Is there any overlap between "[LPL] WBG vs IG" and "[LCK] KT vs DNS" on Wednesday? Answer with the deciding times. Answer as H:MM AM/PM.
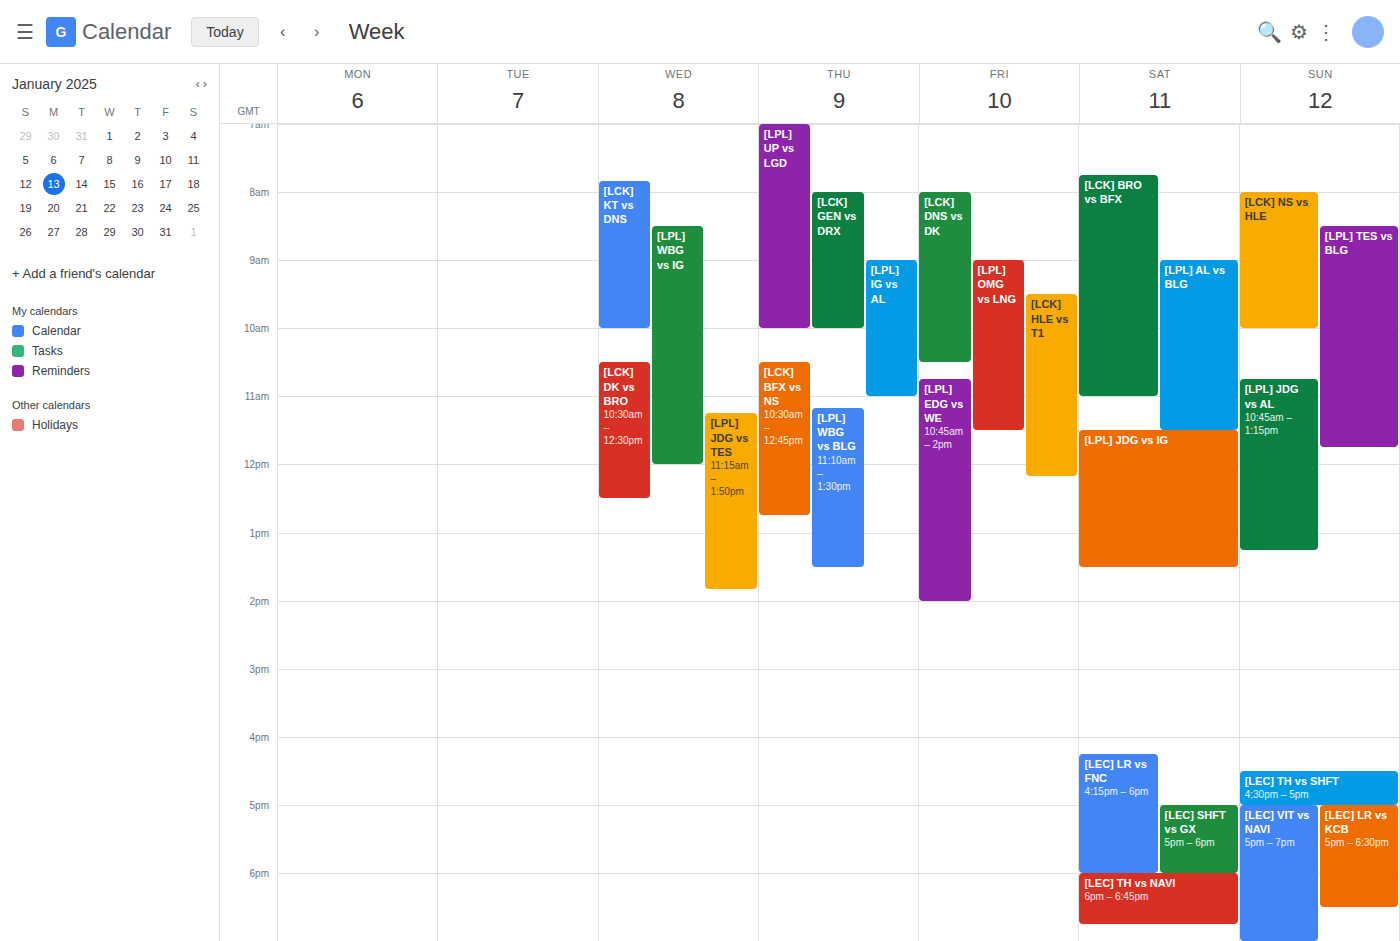
"[LPL] WBG vs IG" starts at 8:30 AM, before "[LCK] KT vs DNS" ends at 10:00 AM -- they overlap.